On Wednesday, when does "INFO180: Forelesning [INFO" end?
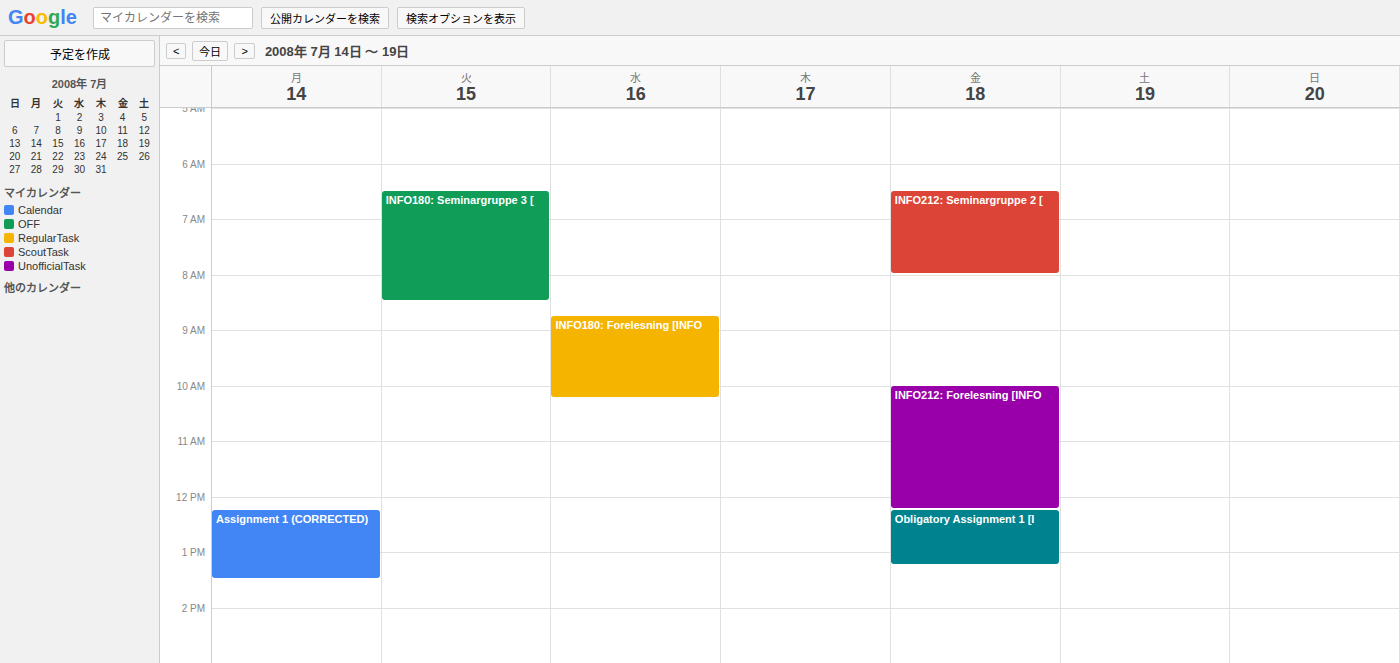
10:15 AM